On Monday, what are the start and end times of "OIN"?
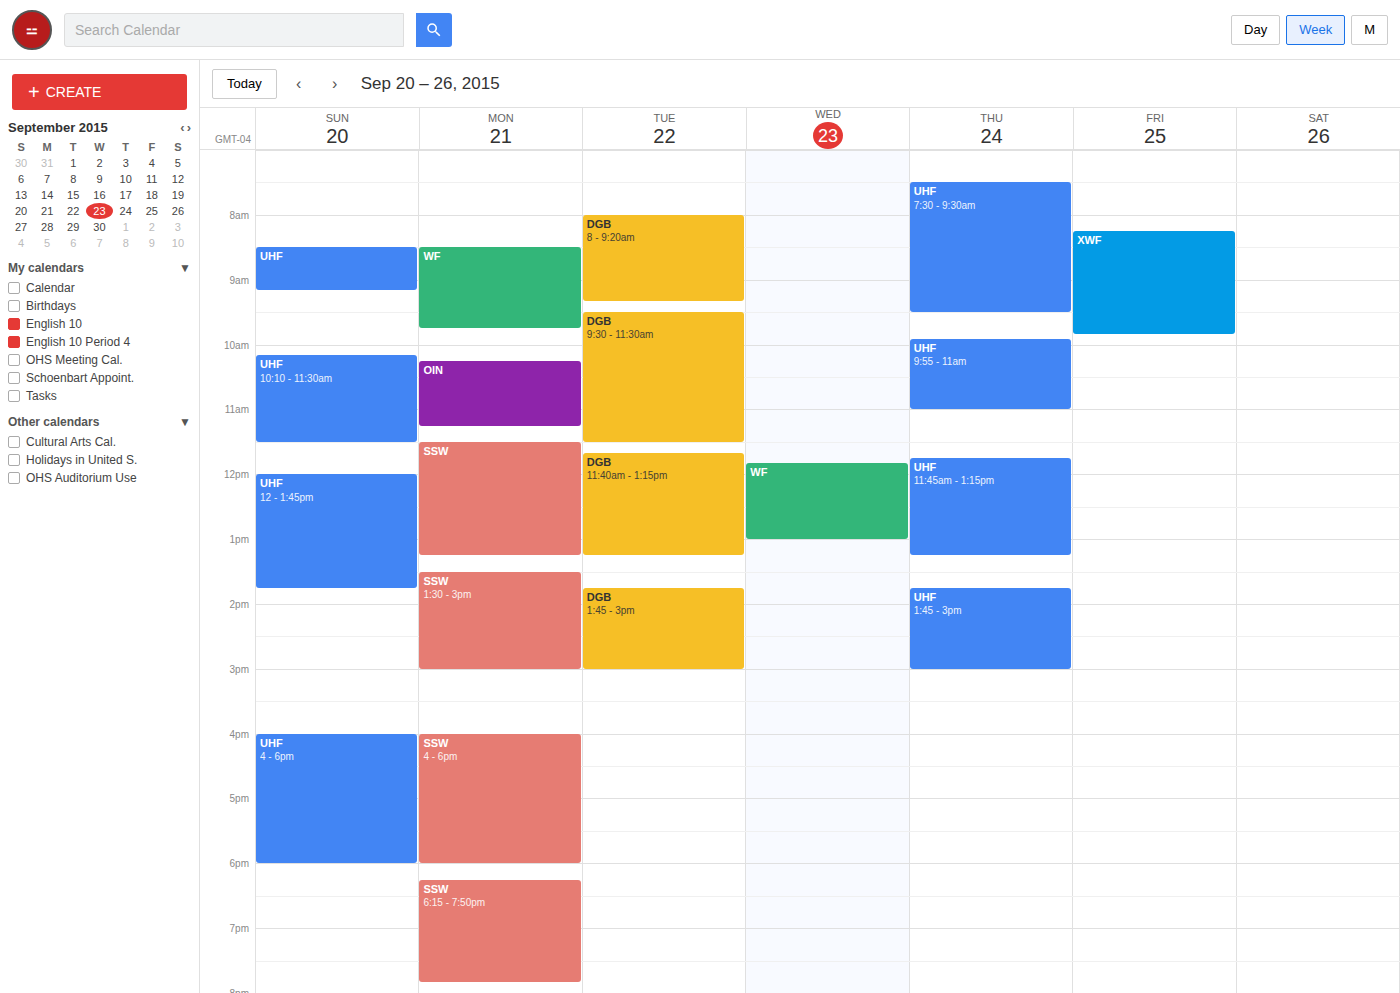
10:15 AM to 11:15 AM